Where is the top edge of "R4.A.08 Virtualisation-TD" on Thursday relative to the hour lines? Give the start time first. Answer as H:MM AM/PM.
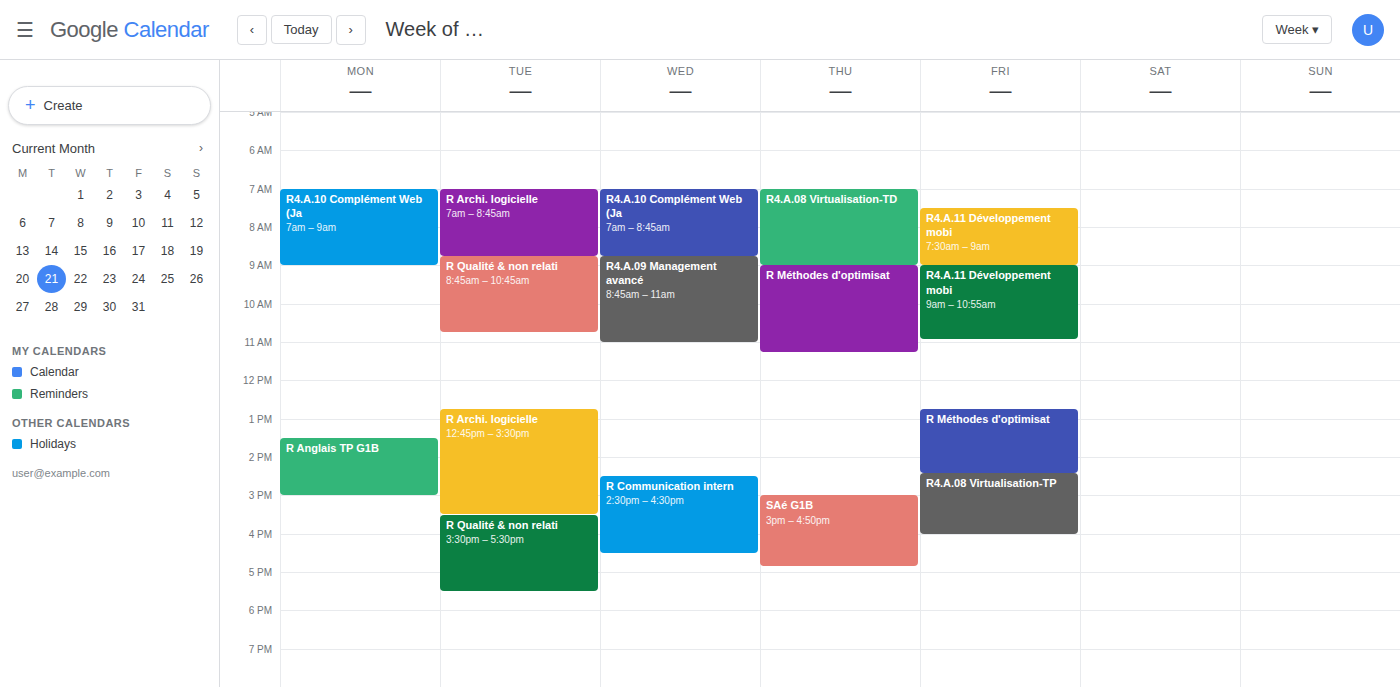
7:00 AM -- exactly on the 7 AM line.